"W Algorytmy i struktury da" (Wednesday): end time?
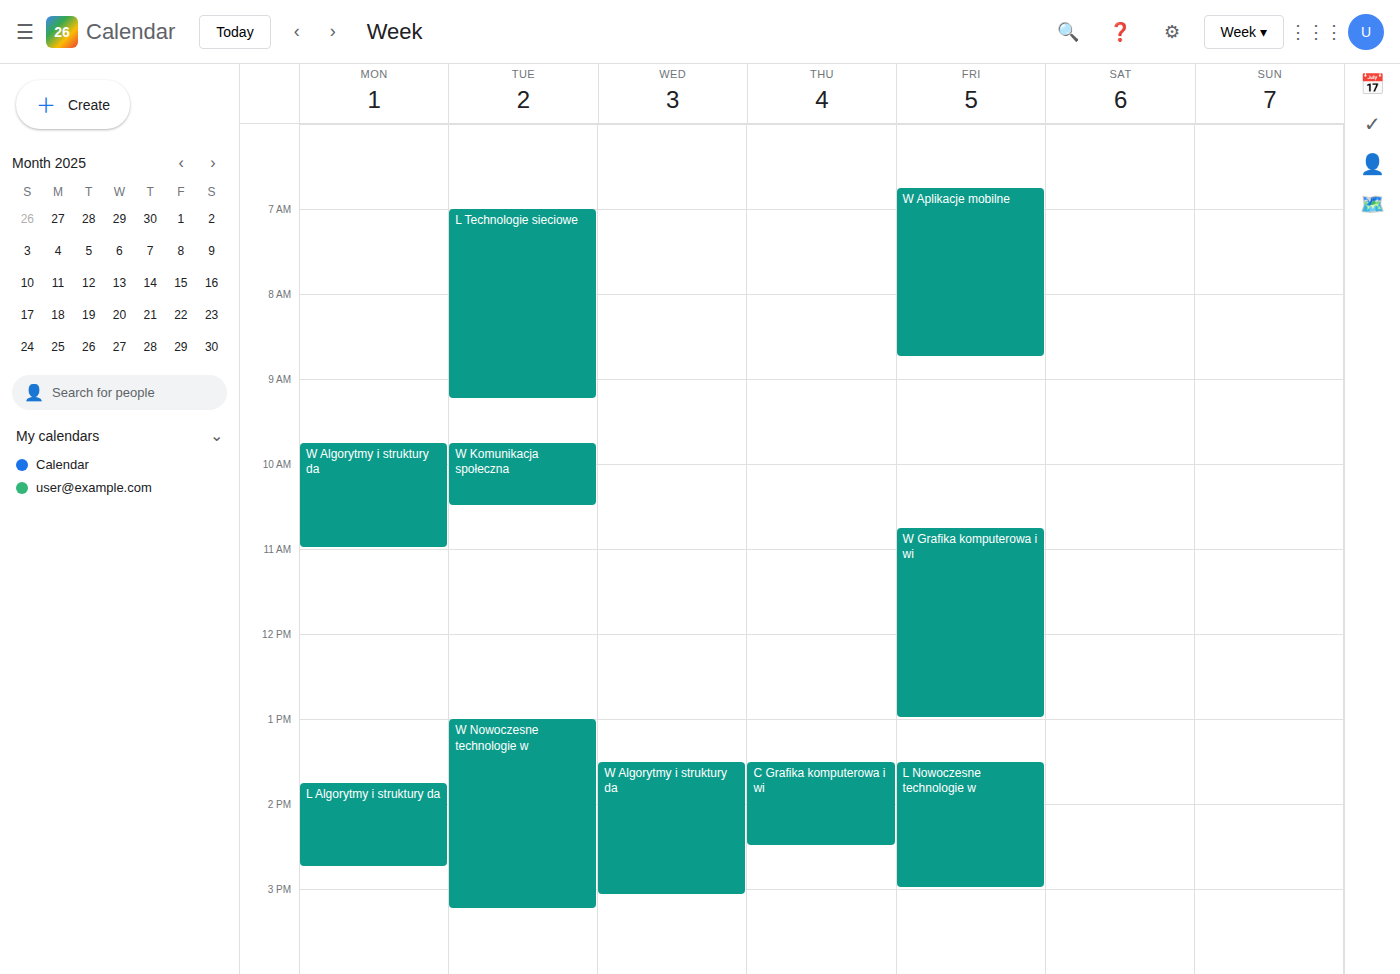
3:05 PM